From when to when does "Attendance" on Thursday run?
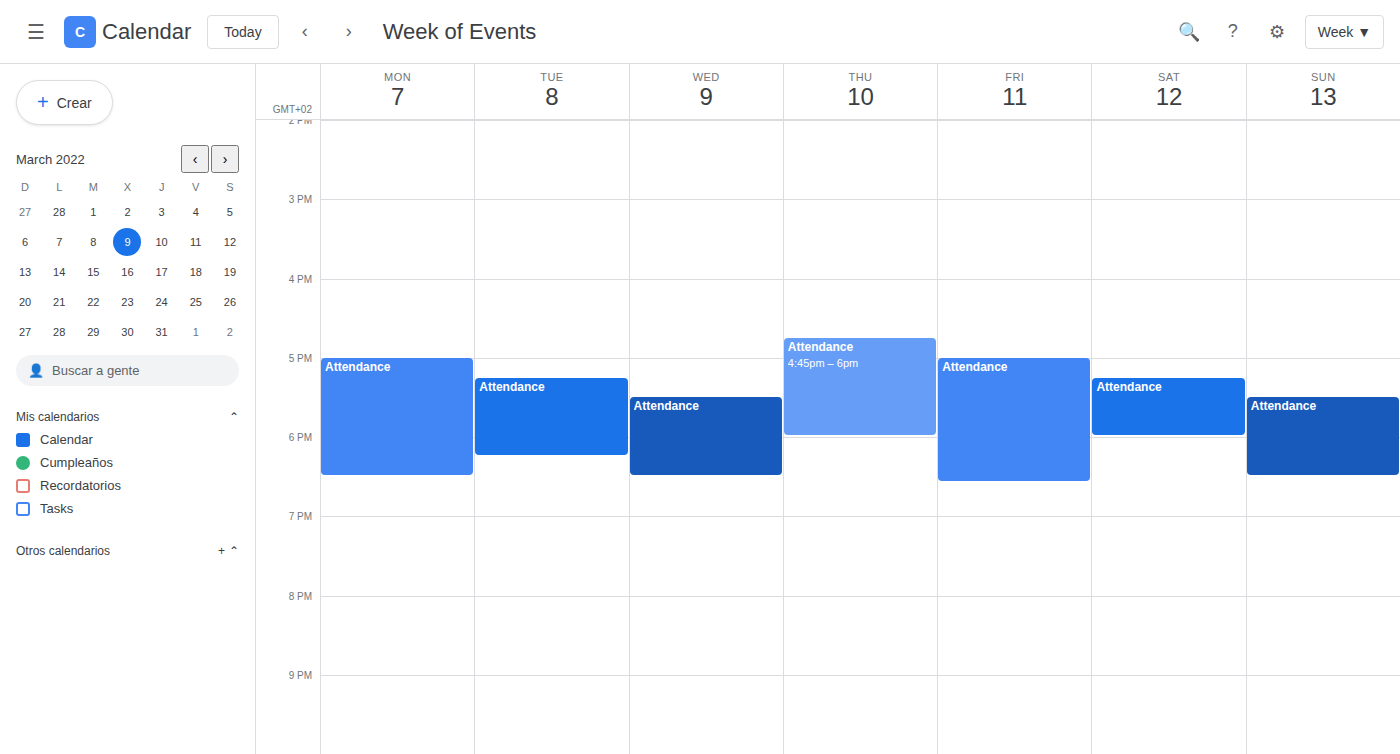
4:45 PM to 6:00 PM